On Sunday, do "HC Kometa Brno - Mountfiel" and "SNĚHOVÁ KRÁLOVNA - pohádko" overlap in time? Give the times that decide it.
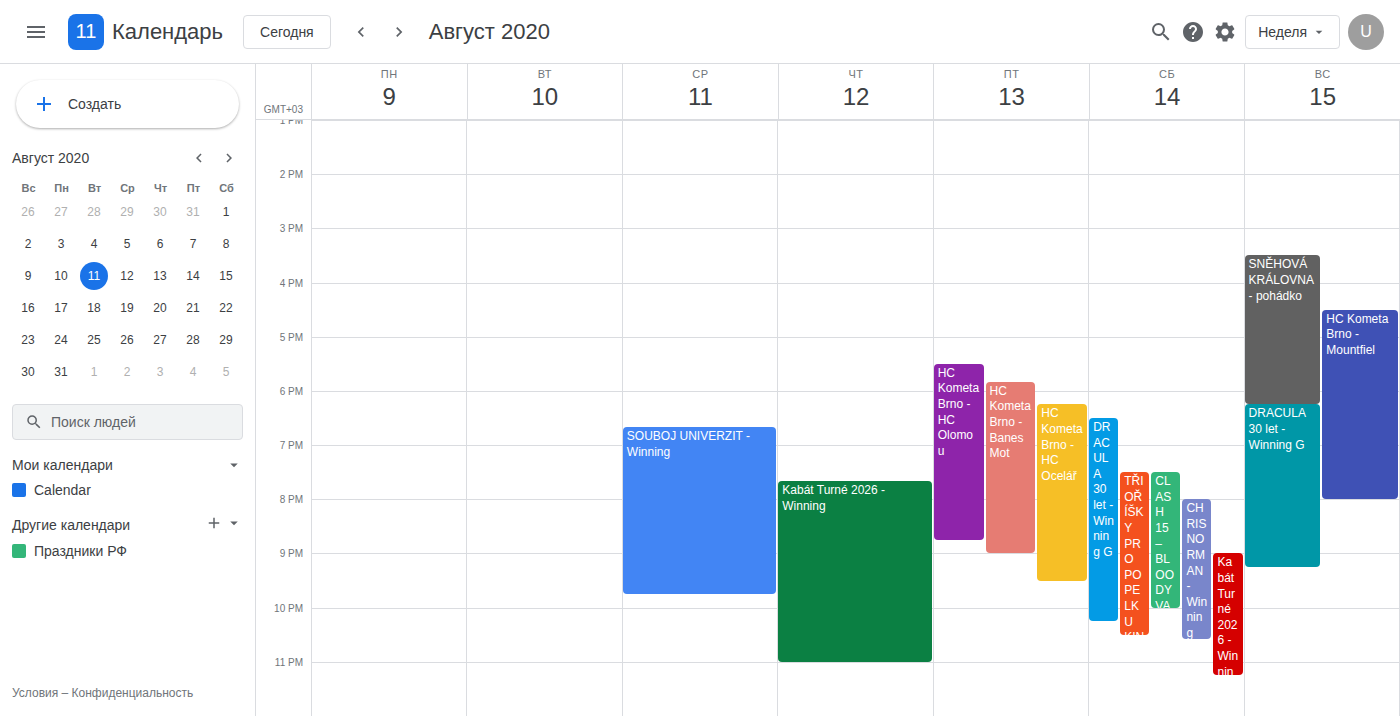
"HC Kometa Brno - Mountfiel" starts at 4:30 PM, before "SNĚHOVÁ KRÁLOVNA - pohádko" ends at 6:15 PM -- they overlap.